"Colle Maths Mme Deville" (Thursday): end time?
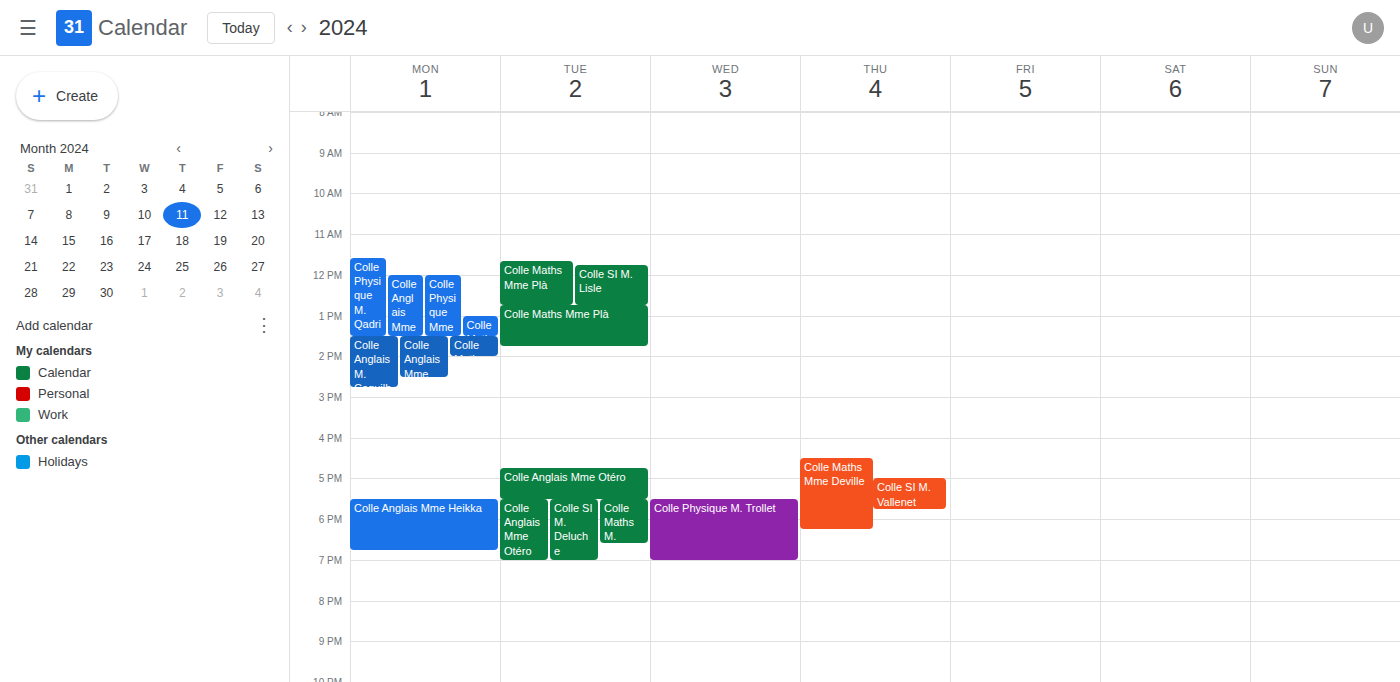
6:15 PM